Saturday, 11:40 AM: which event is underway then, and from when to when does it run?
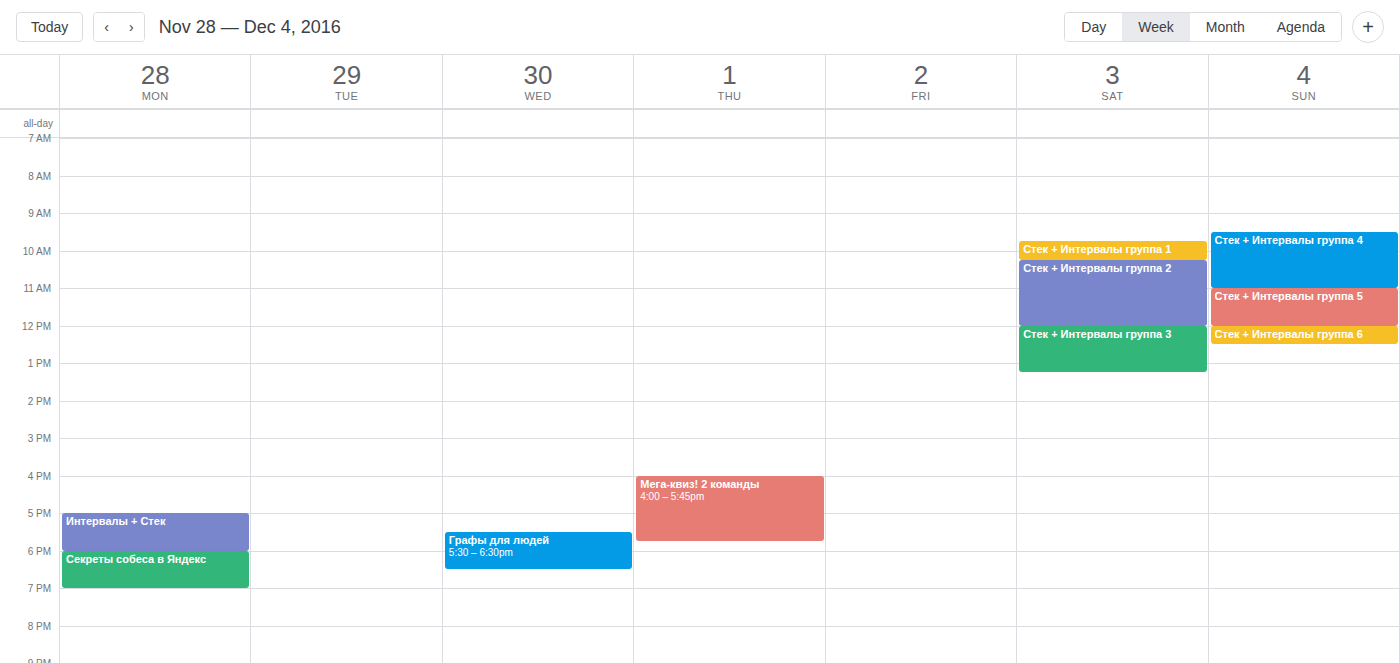
"Стек + Интервалы группа 2", 10:15 AM to 12:00 PM